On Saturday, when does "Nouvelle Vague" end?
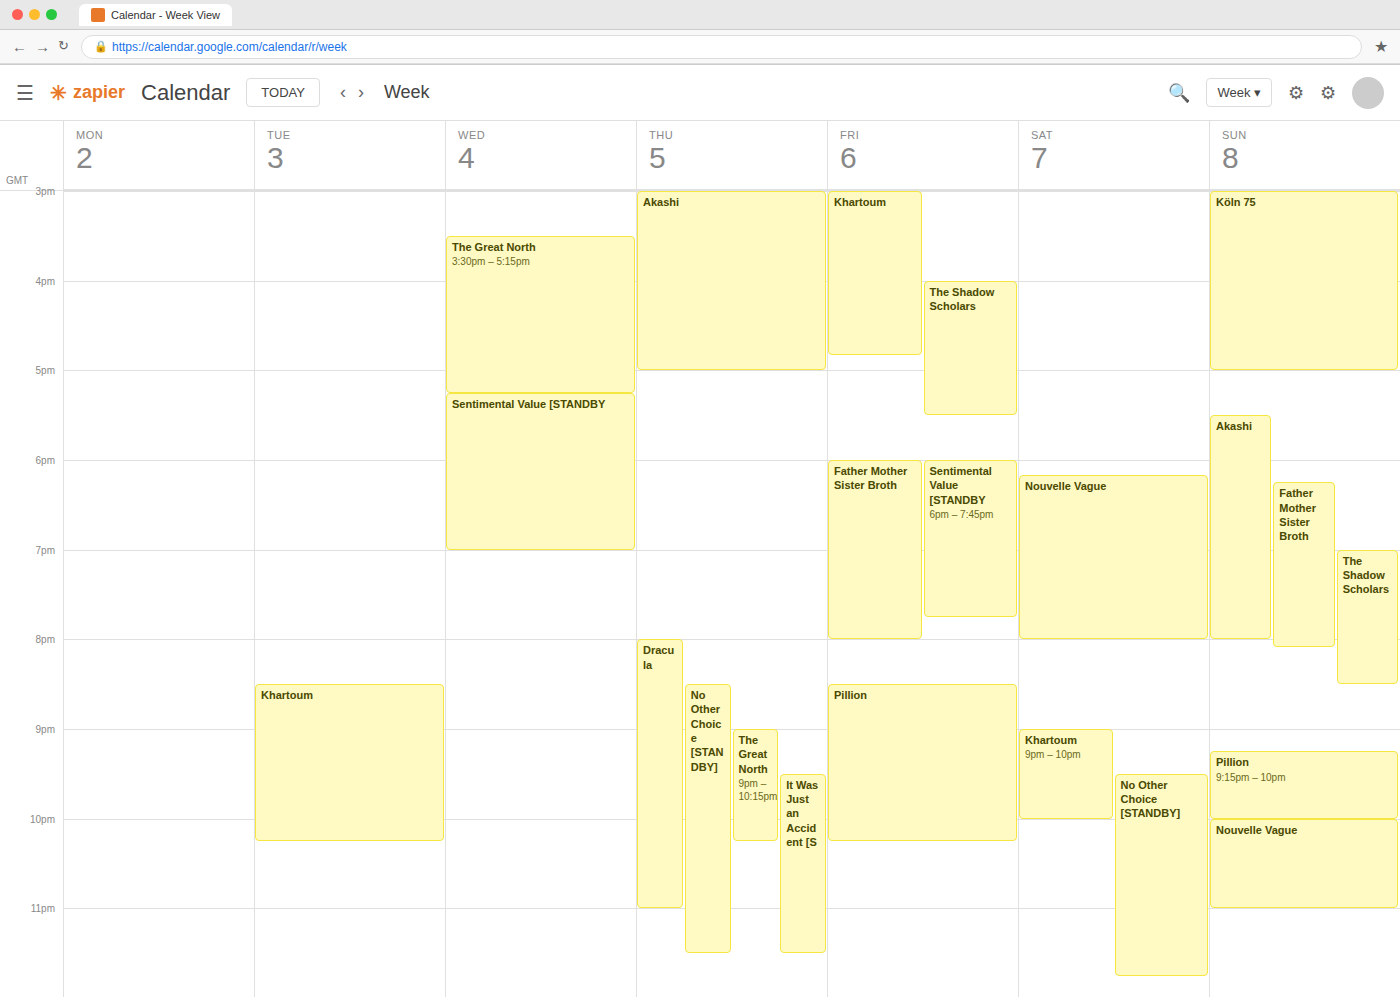
8:00 PM